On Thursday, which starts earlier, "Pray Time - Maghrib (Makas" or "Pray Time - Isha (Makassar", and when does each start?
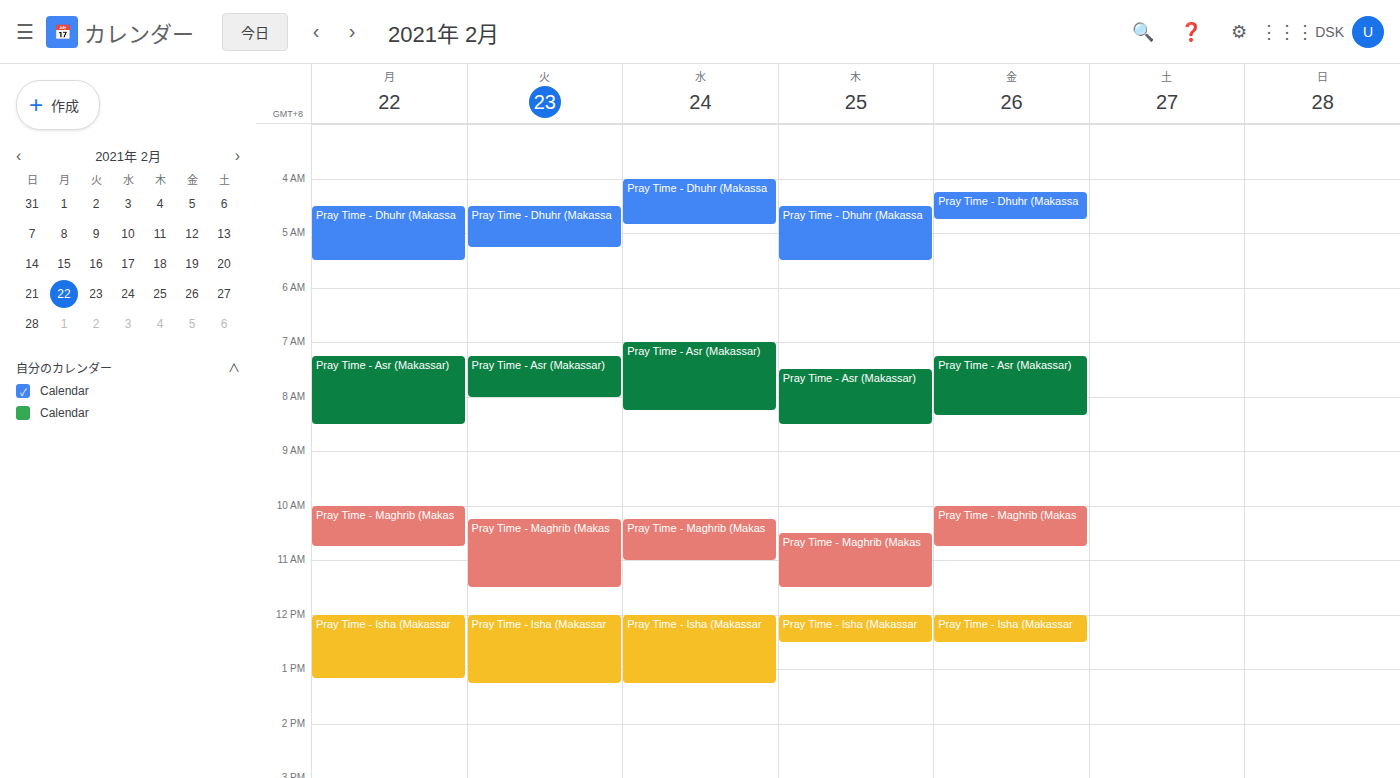
"Pray Time - Maghrib (Makas" 10:30 AM; "Pray Time - Isha (Makassar" 12:00 PM.